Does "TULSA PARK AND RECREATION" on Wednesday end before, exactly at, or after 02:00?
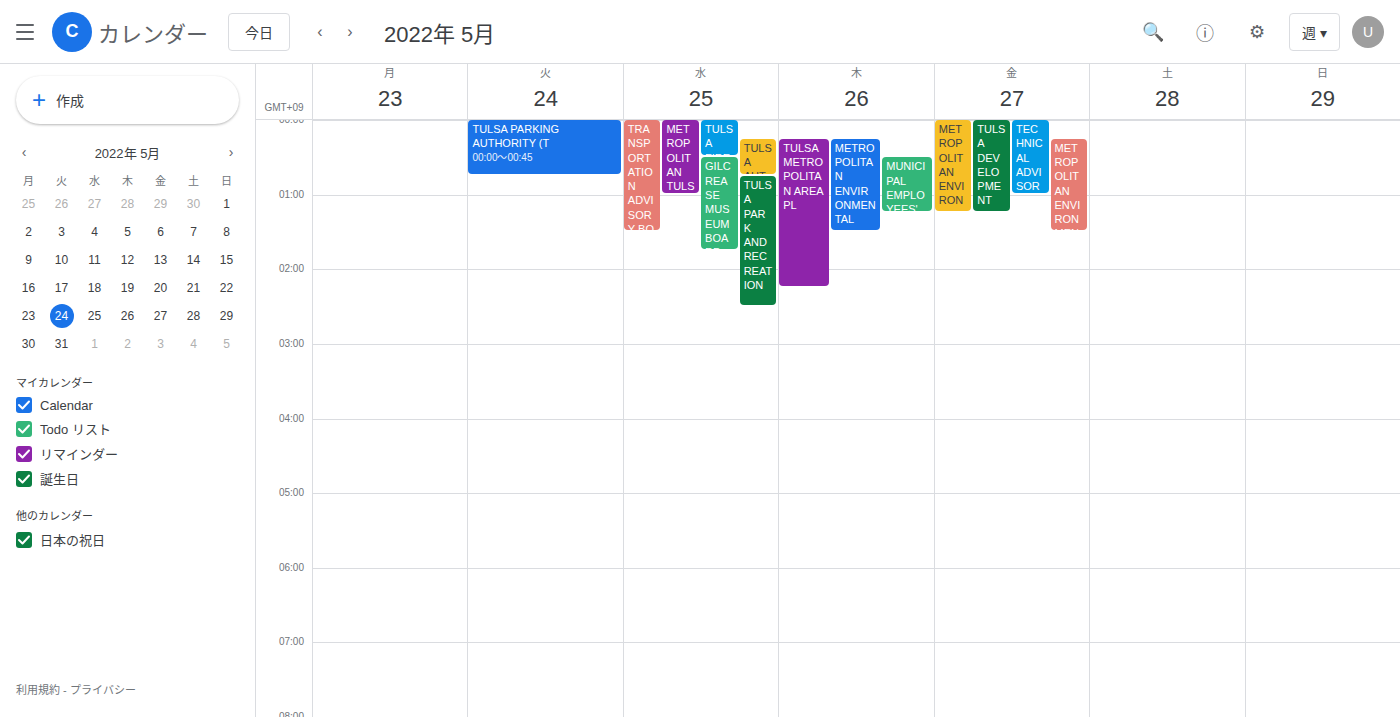
02:30 -- after 02:00, 30 minutes below the 02:00 line.